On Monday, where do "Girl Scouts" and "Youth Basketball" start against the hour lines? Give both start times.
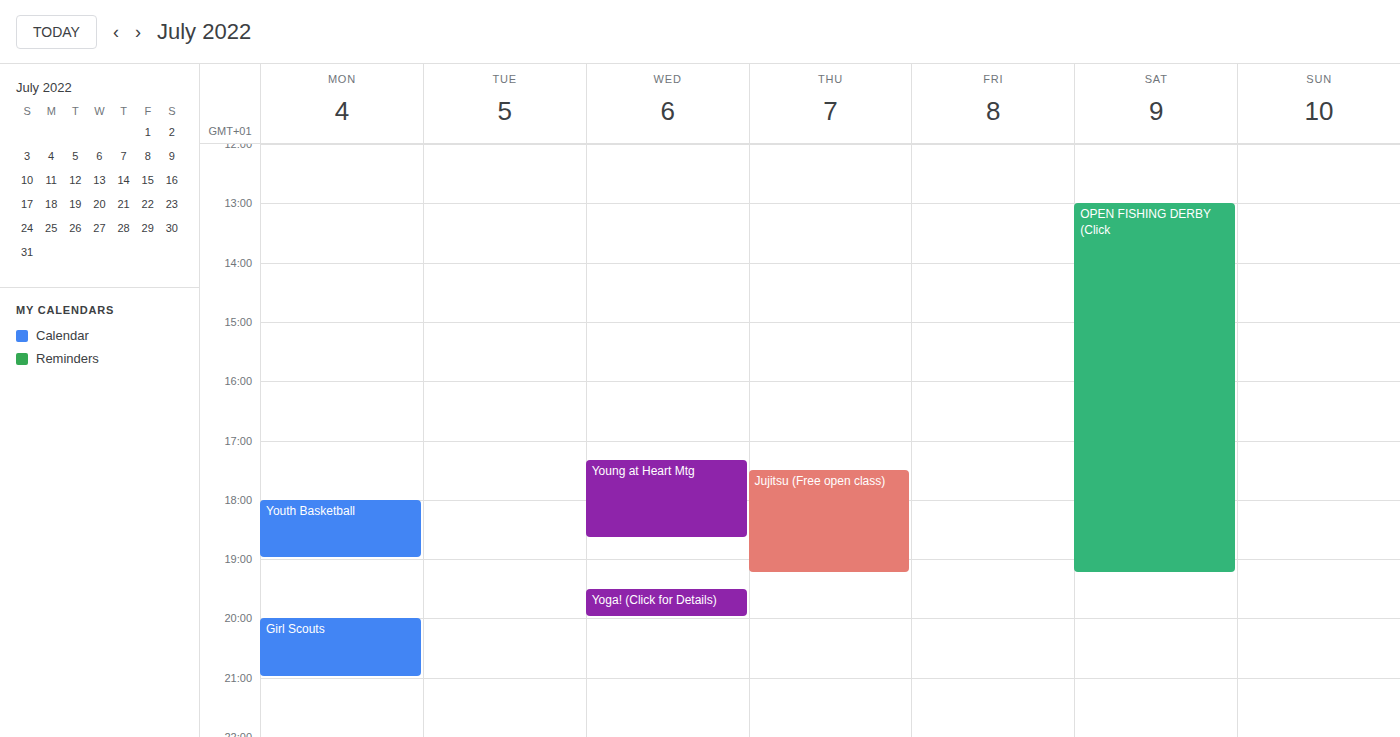
"Girl Scouts": 8:00 PM, exactly on the 8 PM line. "Youth Basketball": 6:00 PM, exactly on the 6 PM line.